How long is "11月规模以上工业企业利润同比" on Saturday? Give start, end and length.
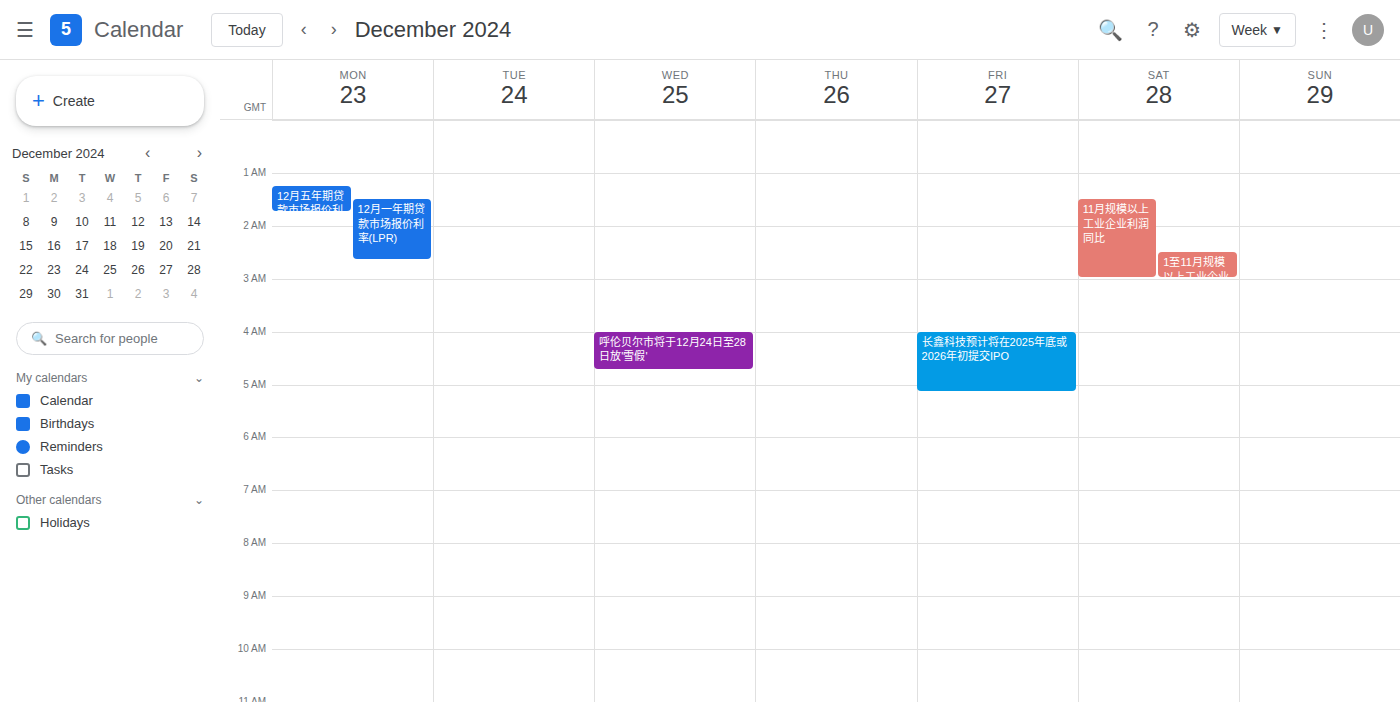
1:30 AM to 3:00 AM, 1 hour 30 minutes